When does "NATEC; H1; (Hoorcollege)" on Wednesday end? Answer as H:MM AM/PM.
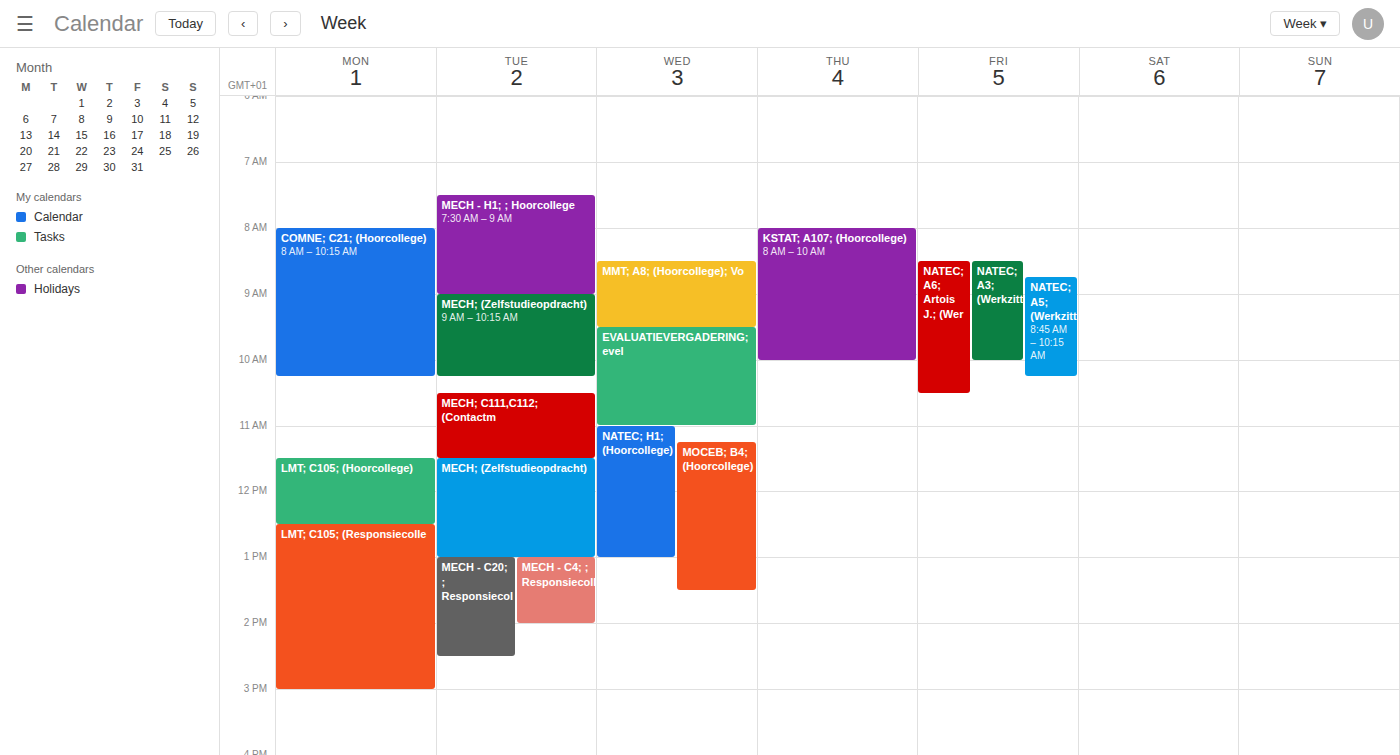
1:00 PM